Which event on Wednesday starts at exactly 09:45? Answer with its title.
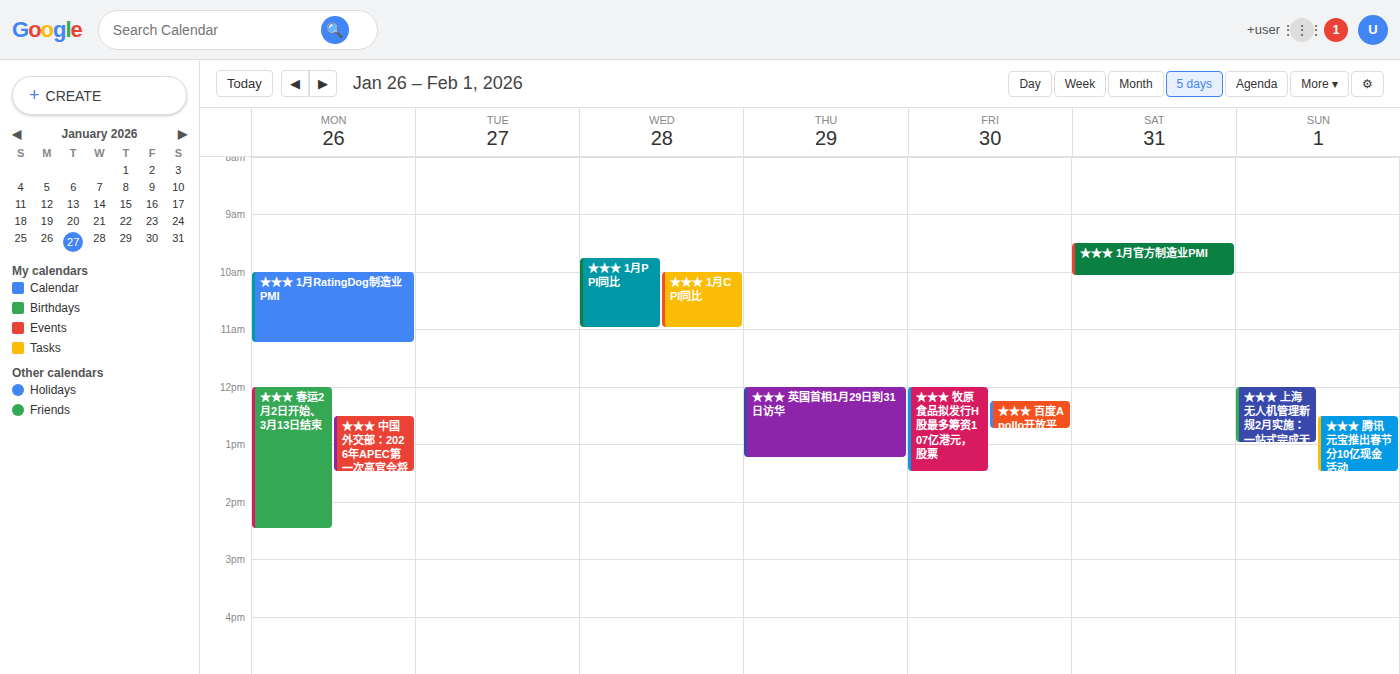
"★★★ 1月PPI同比"